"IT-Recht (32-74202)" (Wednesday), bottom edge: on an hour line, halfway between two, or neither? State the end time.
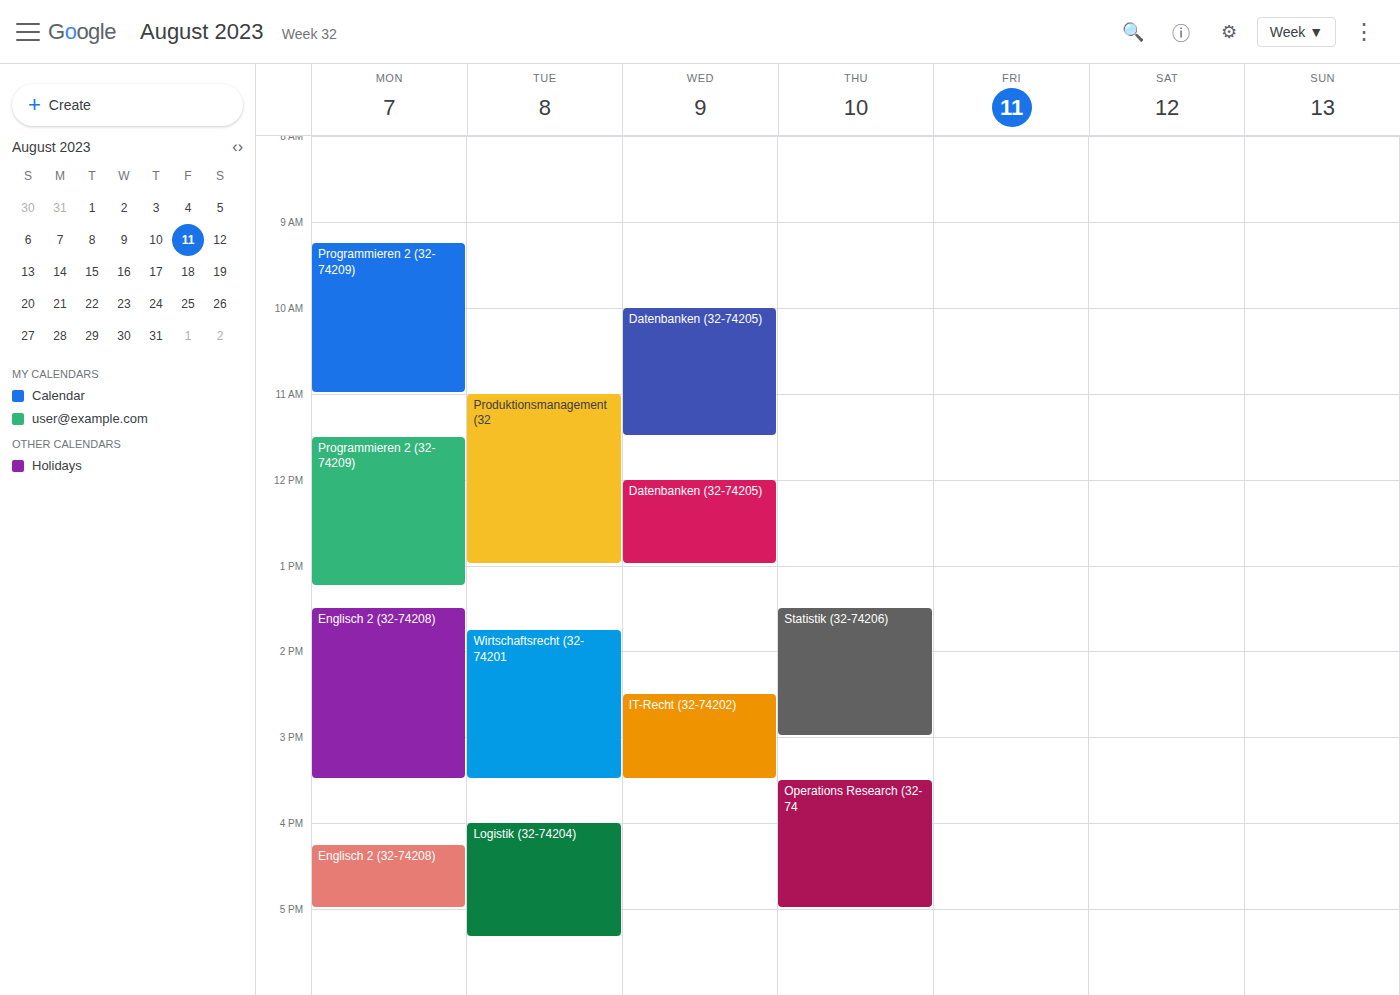
3:30 PM -- halfway between the 3 PM and 4 PM lines.